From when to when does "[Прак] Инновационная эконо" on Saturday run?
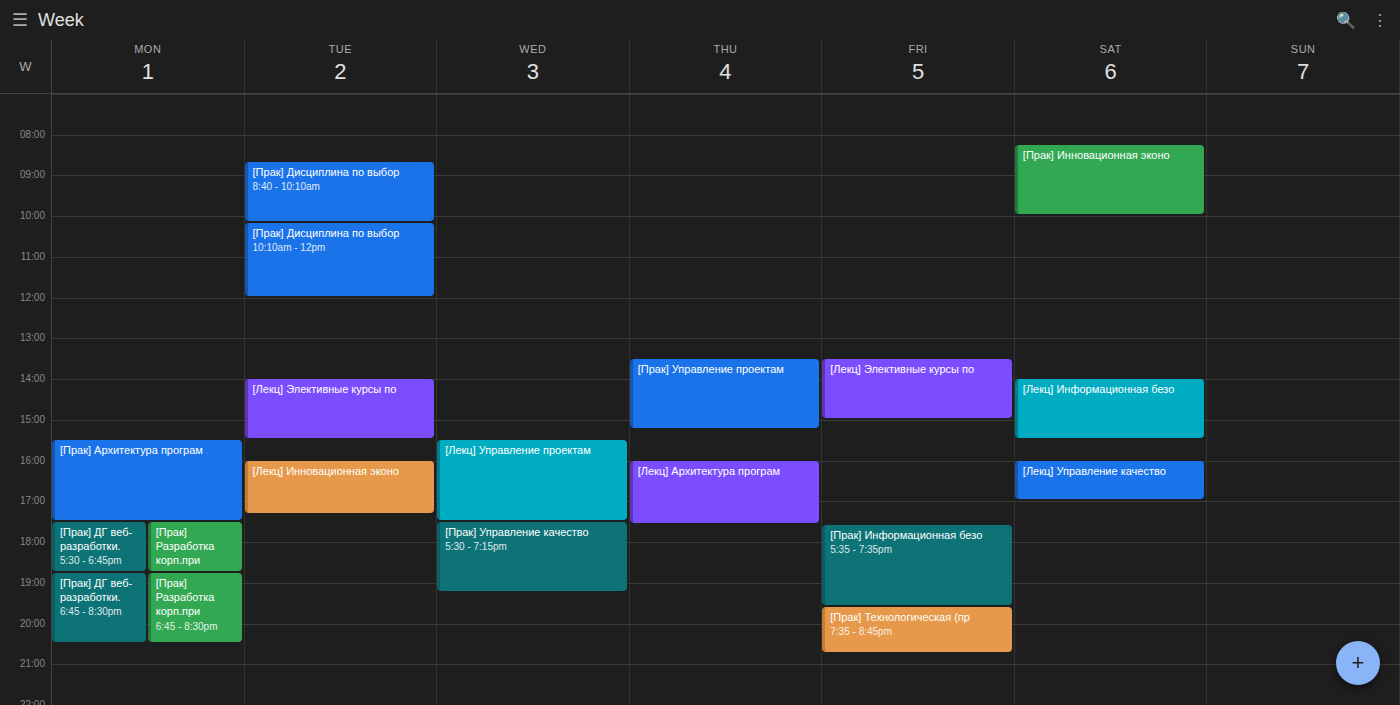
8:15 AM to 10:00 AM